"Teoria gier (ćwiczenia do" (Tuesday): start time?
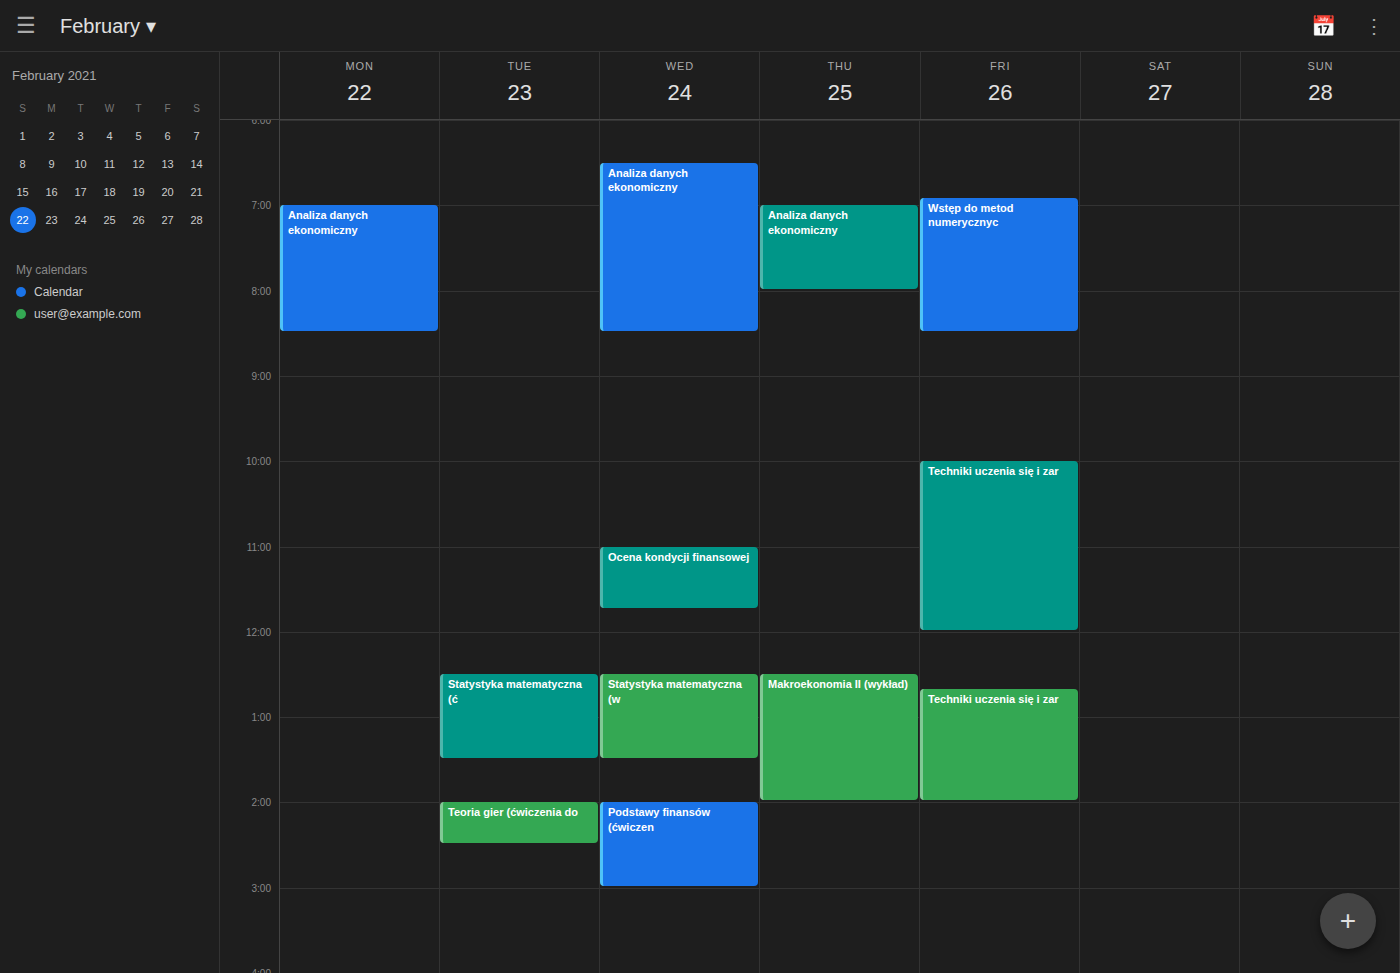
2:00 PM